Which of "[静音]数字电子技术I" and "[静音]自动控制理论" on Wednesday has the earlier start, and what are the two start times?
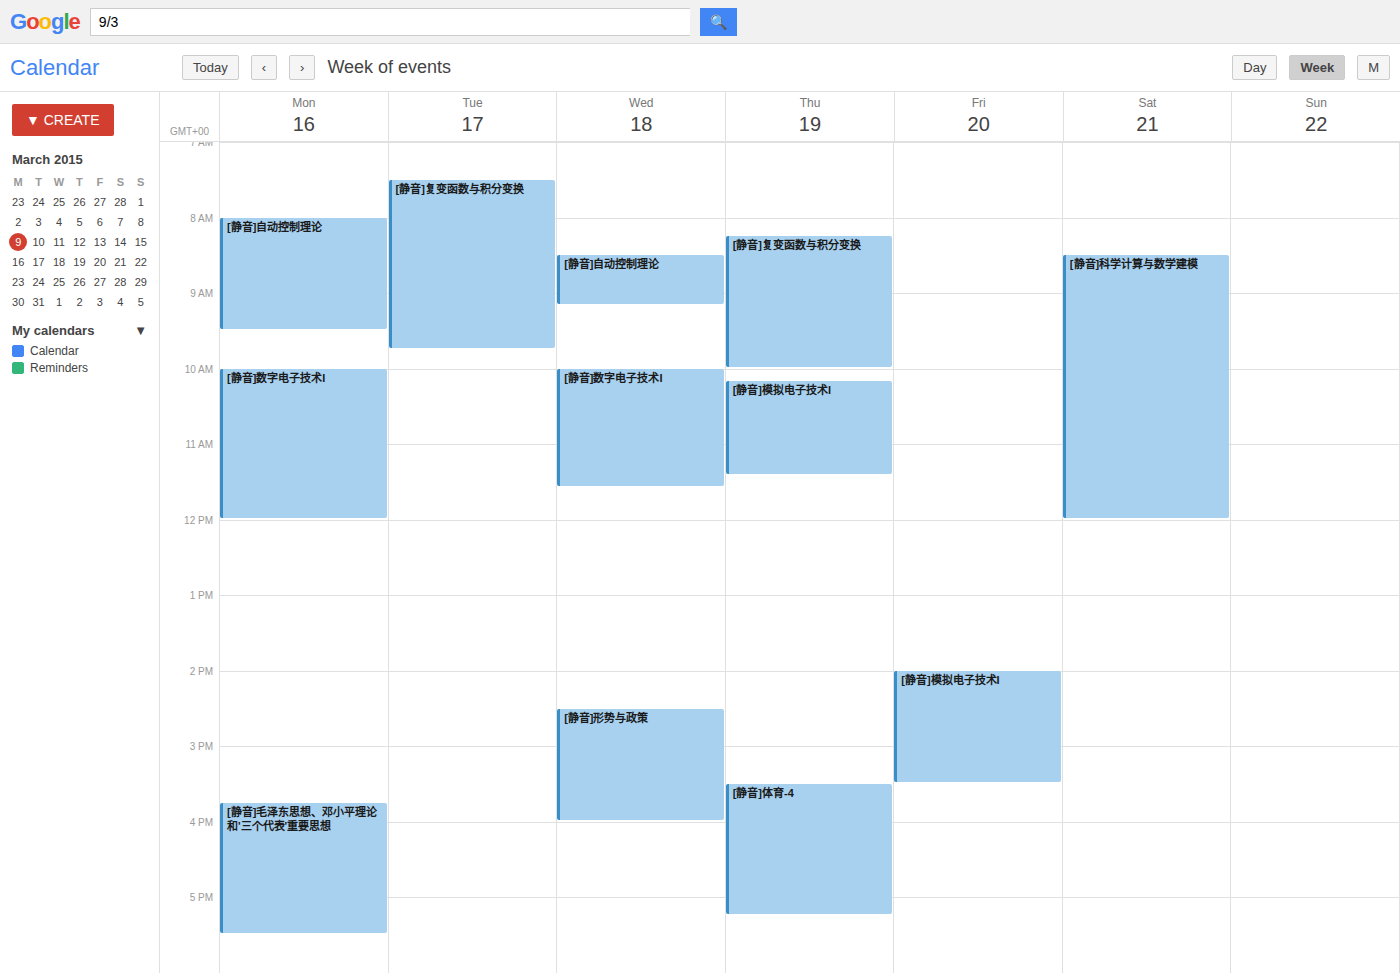
"[静音]自动控制理论" 8:30 AM; "[静音]数字电子技术I" 10:00 AM.